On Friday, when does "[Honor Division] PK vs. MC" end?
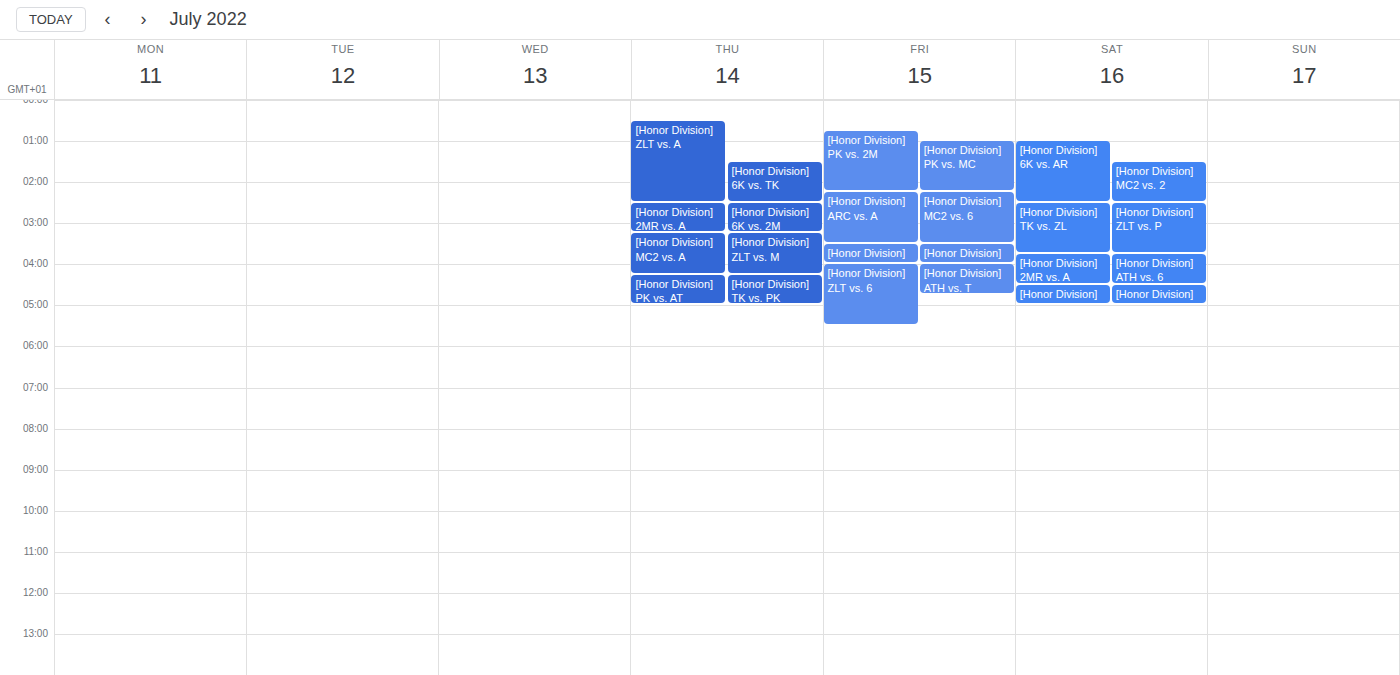
2:15 AM